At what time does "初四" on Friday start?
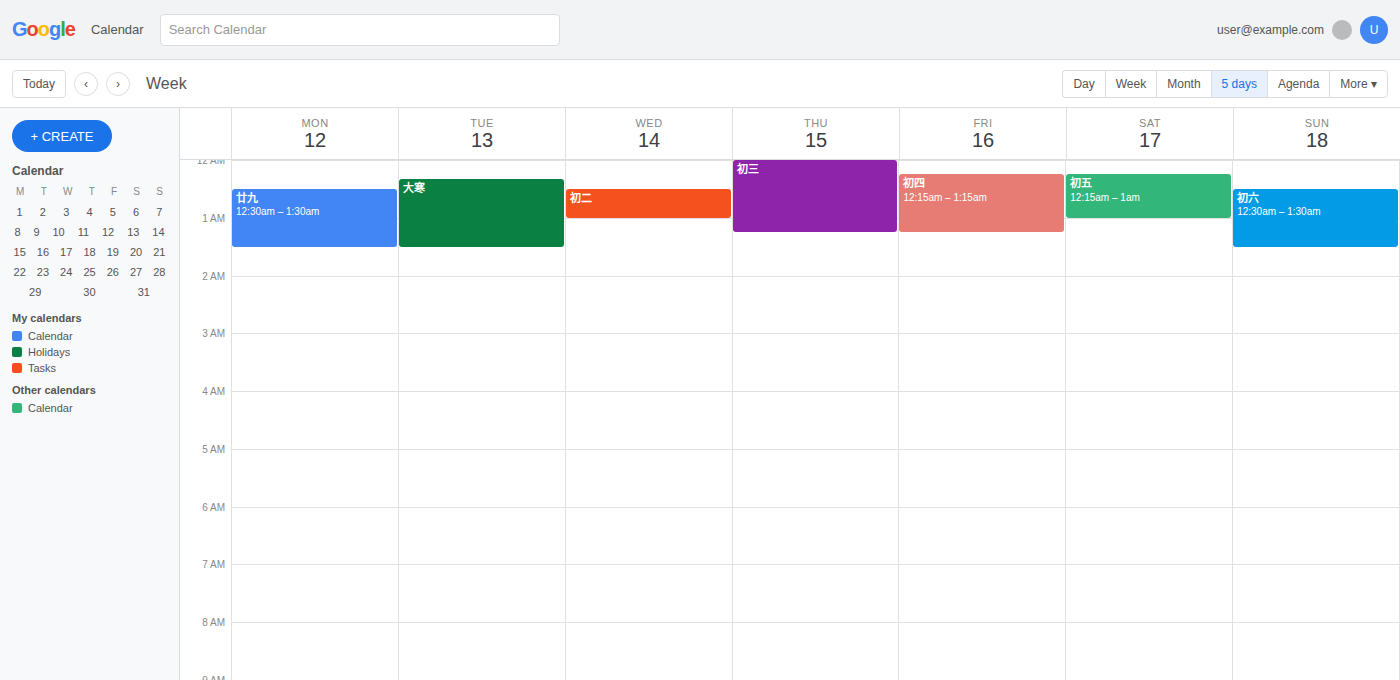
12:15 AM